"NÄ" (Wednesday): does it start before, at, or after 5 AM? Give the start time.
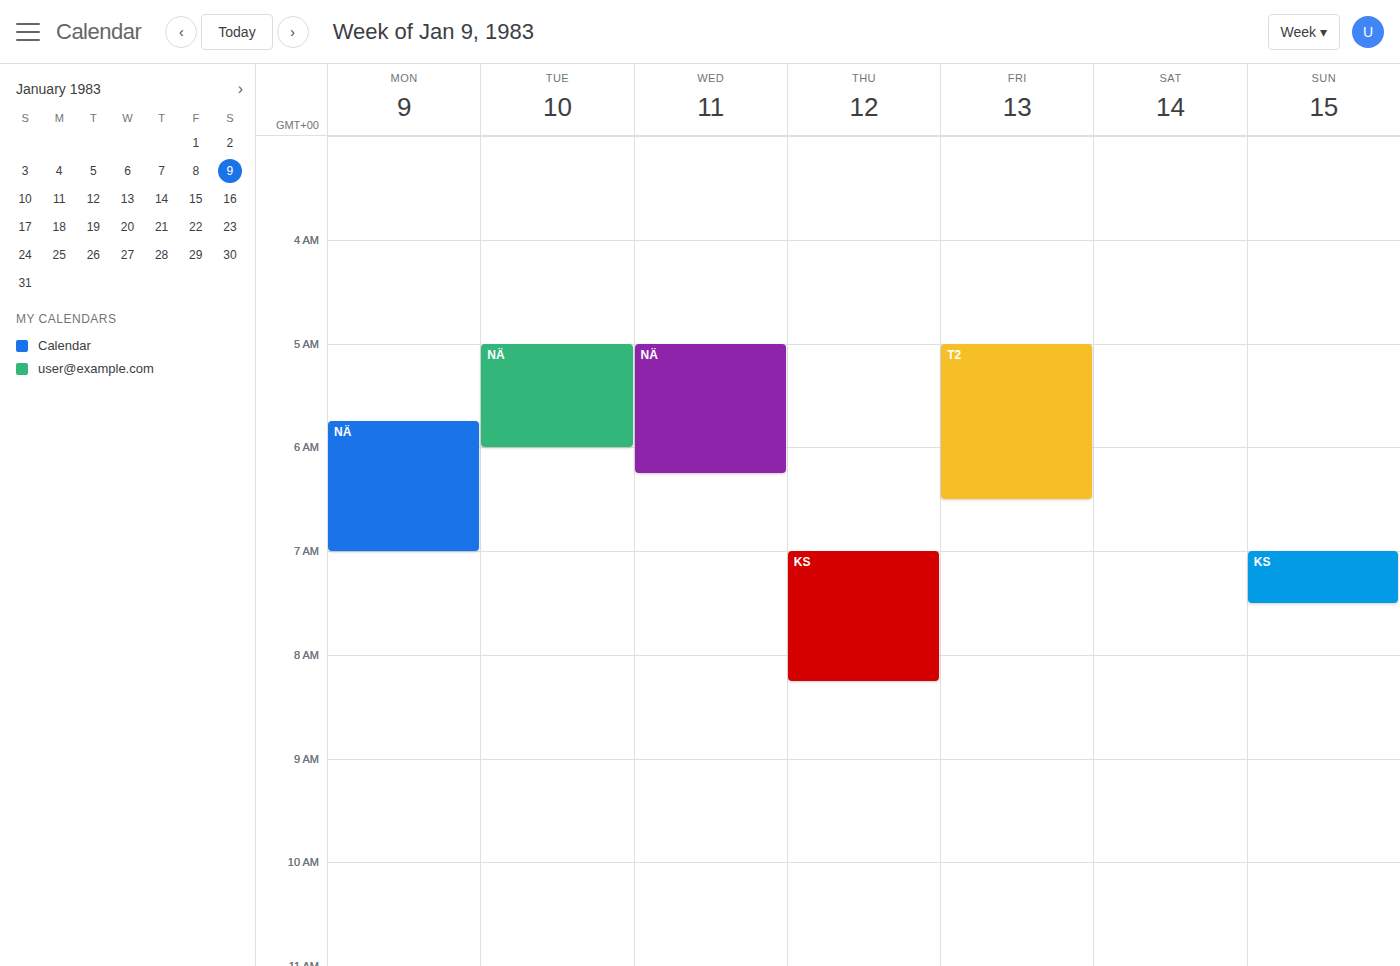
5:00 AM -- exactly at 5 AM, on the 5 AM line.